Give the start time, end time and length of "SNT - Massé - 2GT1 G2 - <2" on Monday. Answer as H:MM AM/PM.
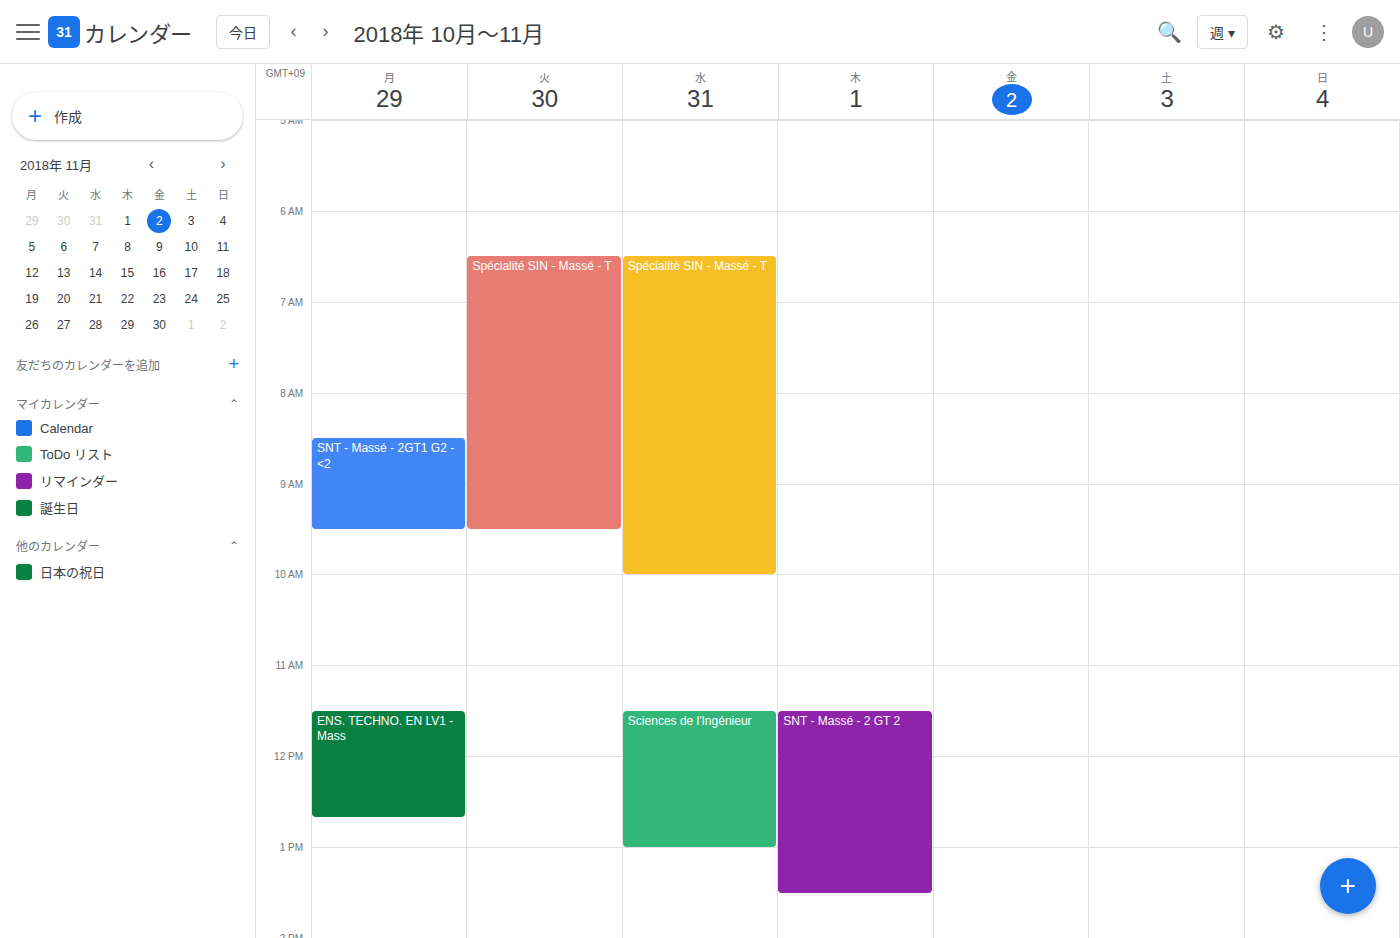
8:30 AM to 9:30 AM, 1 hour